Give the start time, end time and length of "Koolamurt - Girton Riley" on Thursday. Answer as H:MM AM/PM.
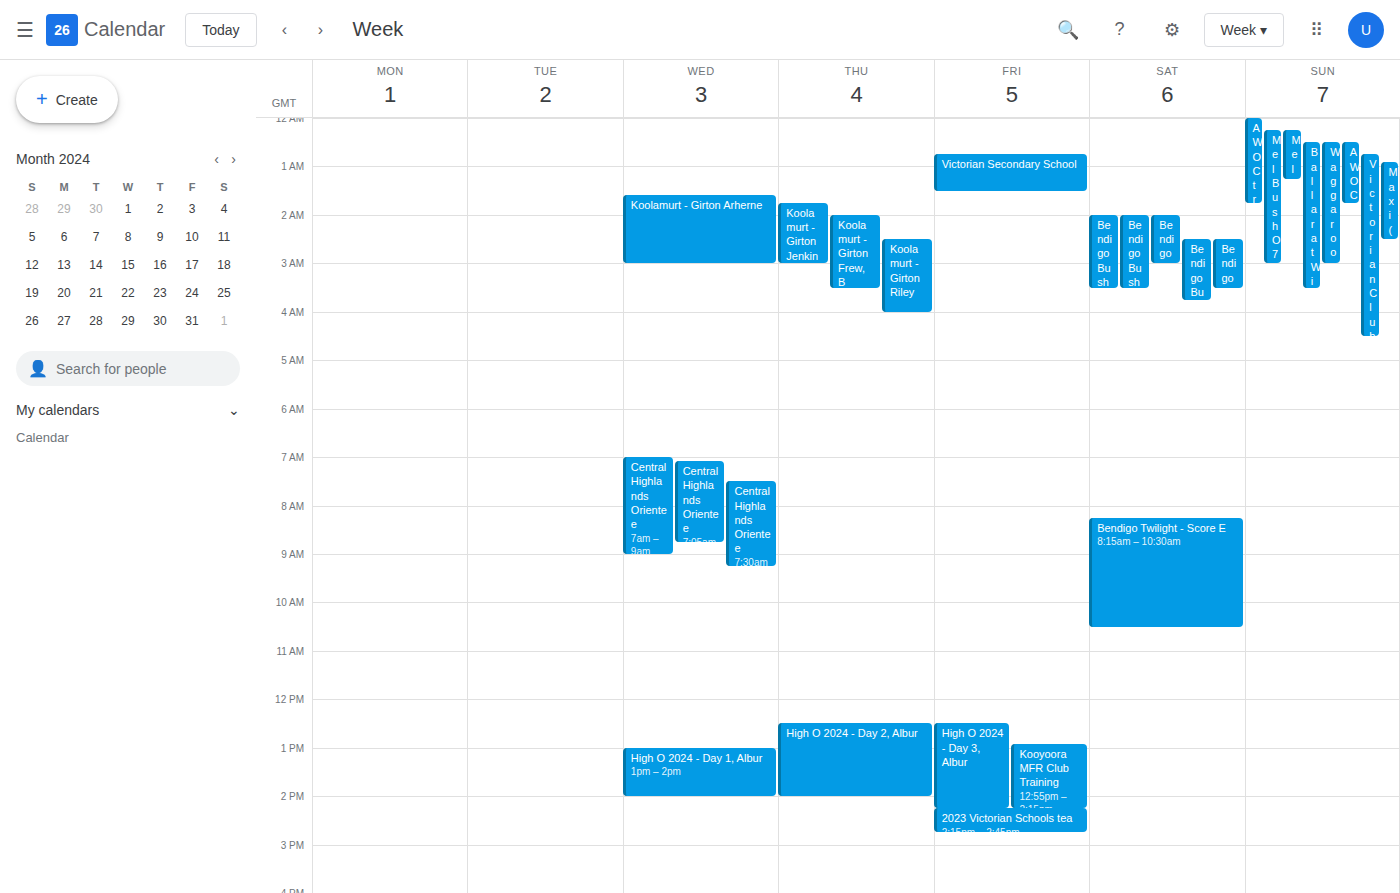
2:30 AM to 4:00 AM, 1 hour 30 minutes